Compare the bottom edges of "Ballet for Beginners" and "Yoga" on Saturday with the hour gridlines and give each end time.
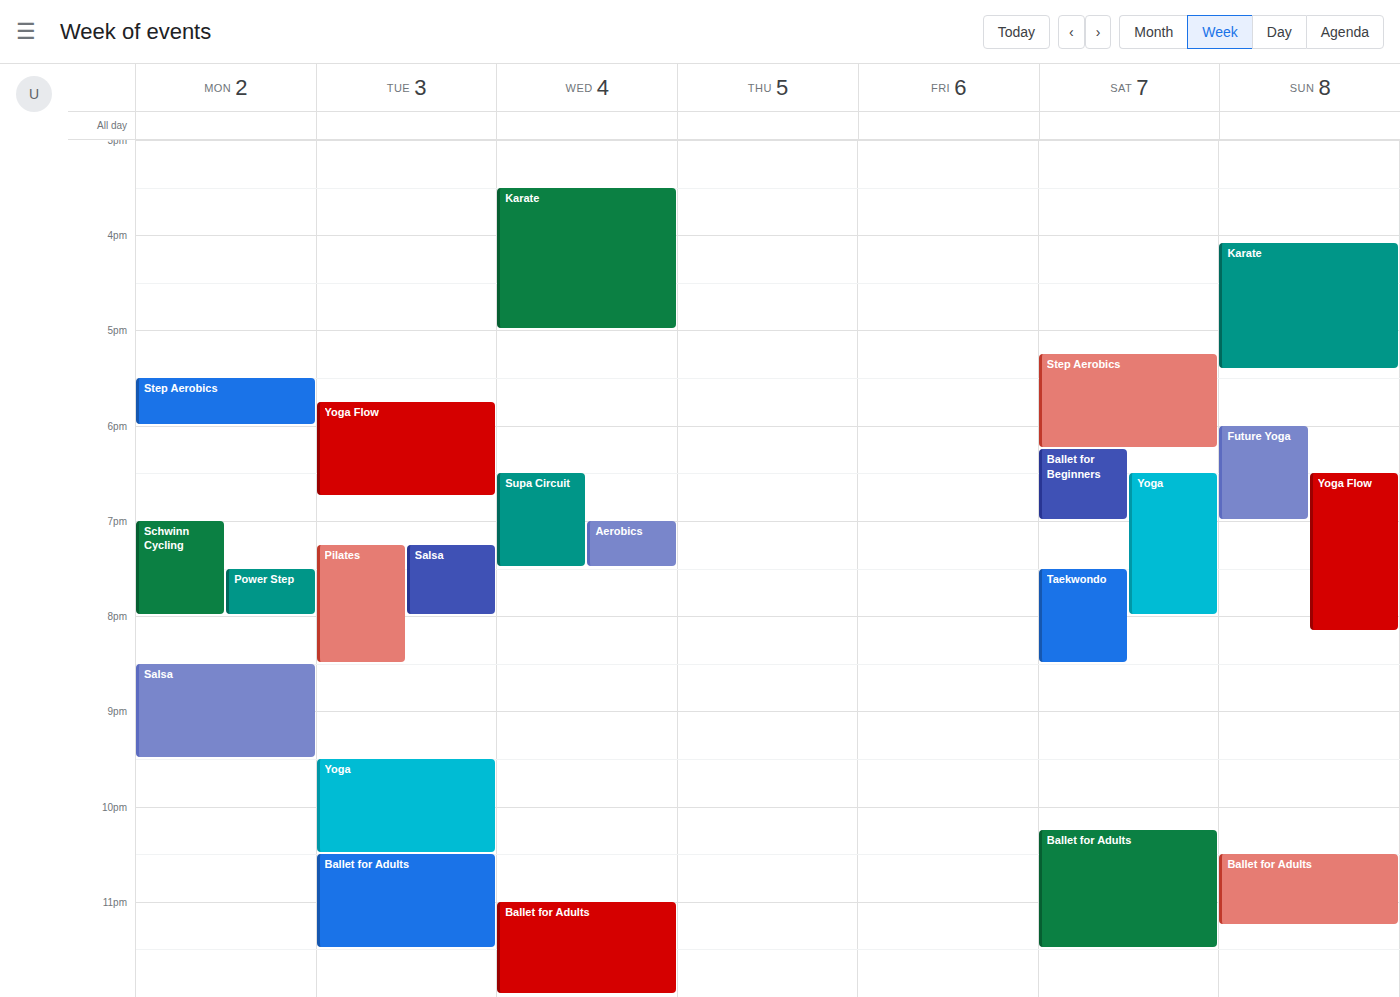
"Ballet for Beginners": 7:00 PM, exactly on the 7 PM line. "Yoga": 8:00 PM, exactly on the 8 PM line.